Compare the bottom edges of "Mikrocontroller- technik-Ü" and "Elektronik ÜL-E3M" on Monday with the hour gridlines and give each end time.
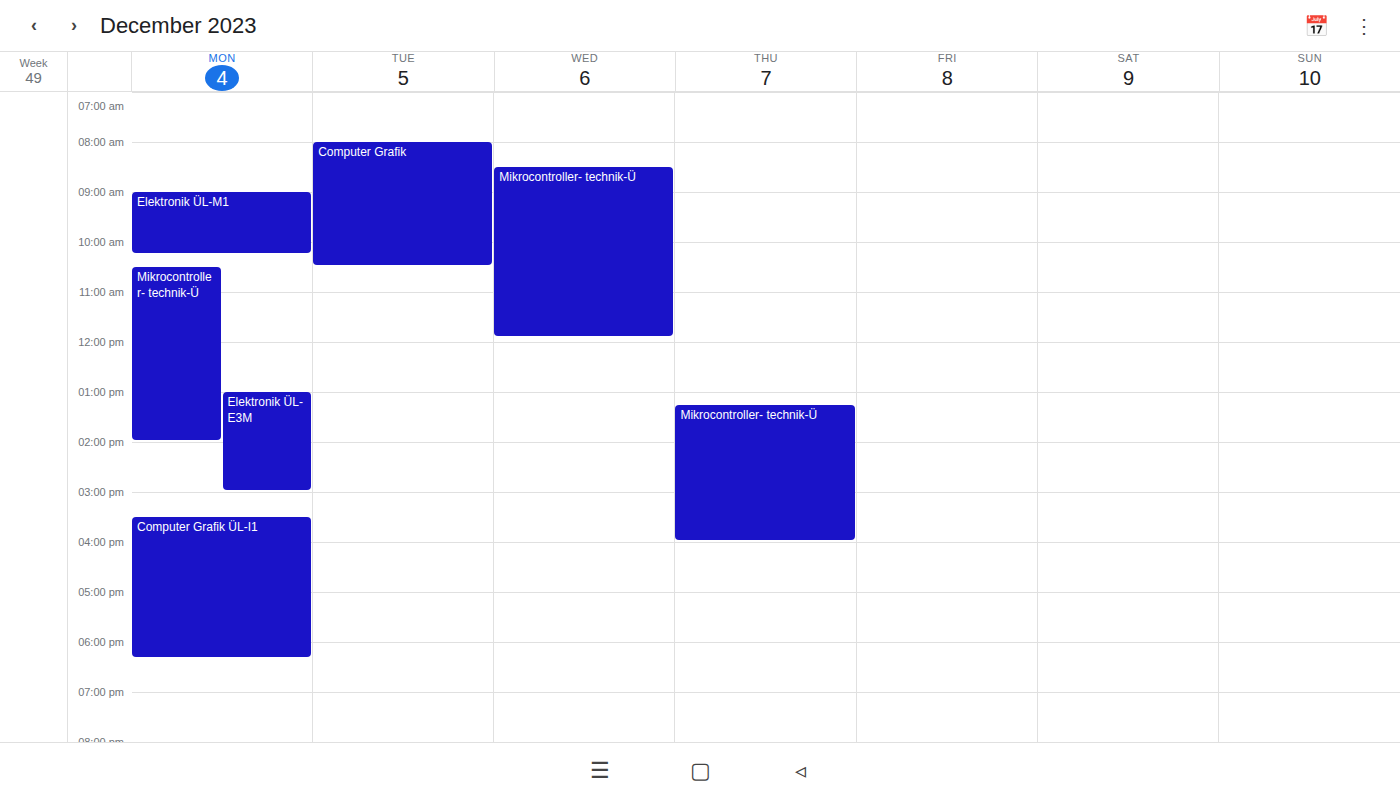
"Mikrocontroller- technik-Ü": 2:00 PM, exactly on the 2 PM line. "Elektronik ÜL-E3M": 3:00 PM, exactly on the 3 PM line.